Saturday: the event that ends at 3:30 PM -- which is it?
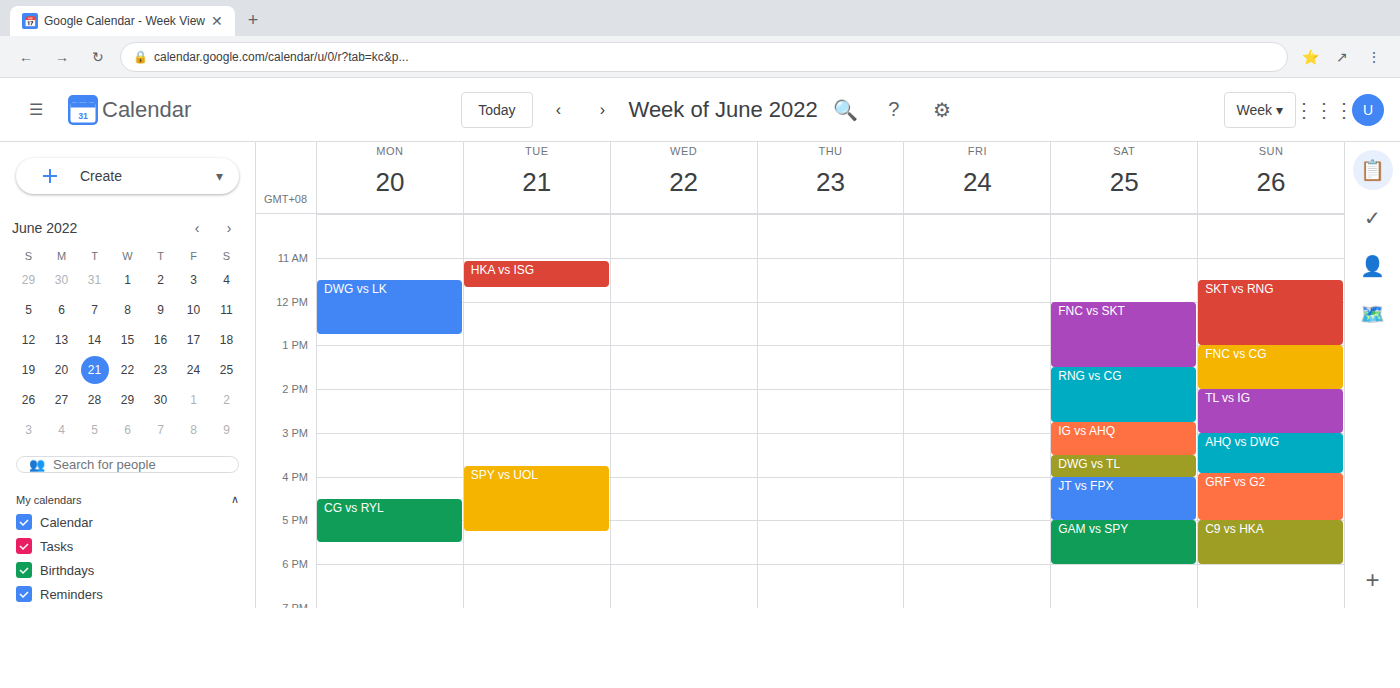
"IG vs AHQ"